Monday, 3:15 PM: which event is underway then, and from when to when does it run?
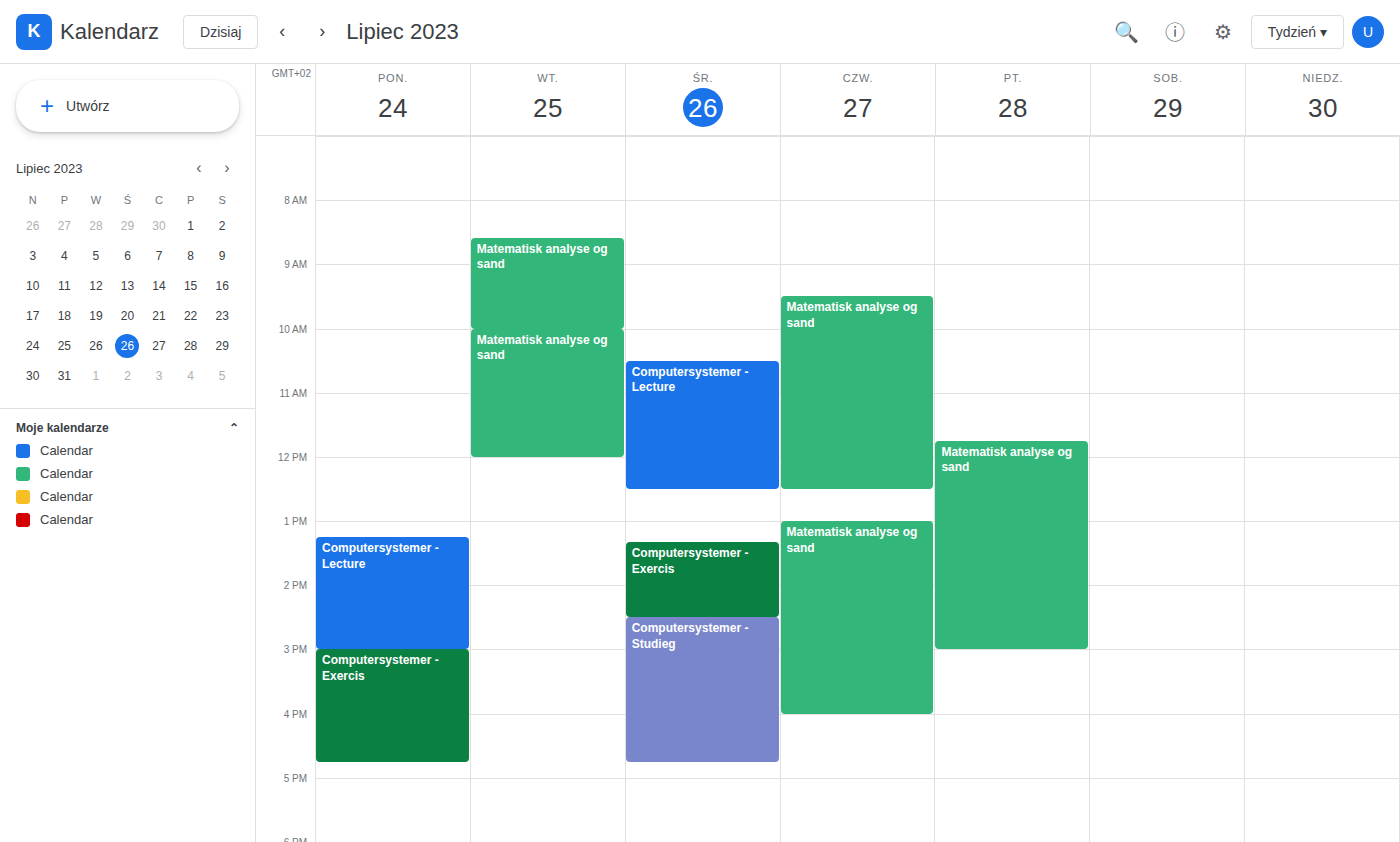
"Computersystemer - Exercis", 3:00 PM to 4:45 PM